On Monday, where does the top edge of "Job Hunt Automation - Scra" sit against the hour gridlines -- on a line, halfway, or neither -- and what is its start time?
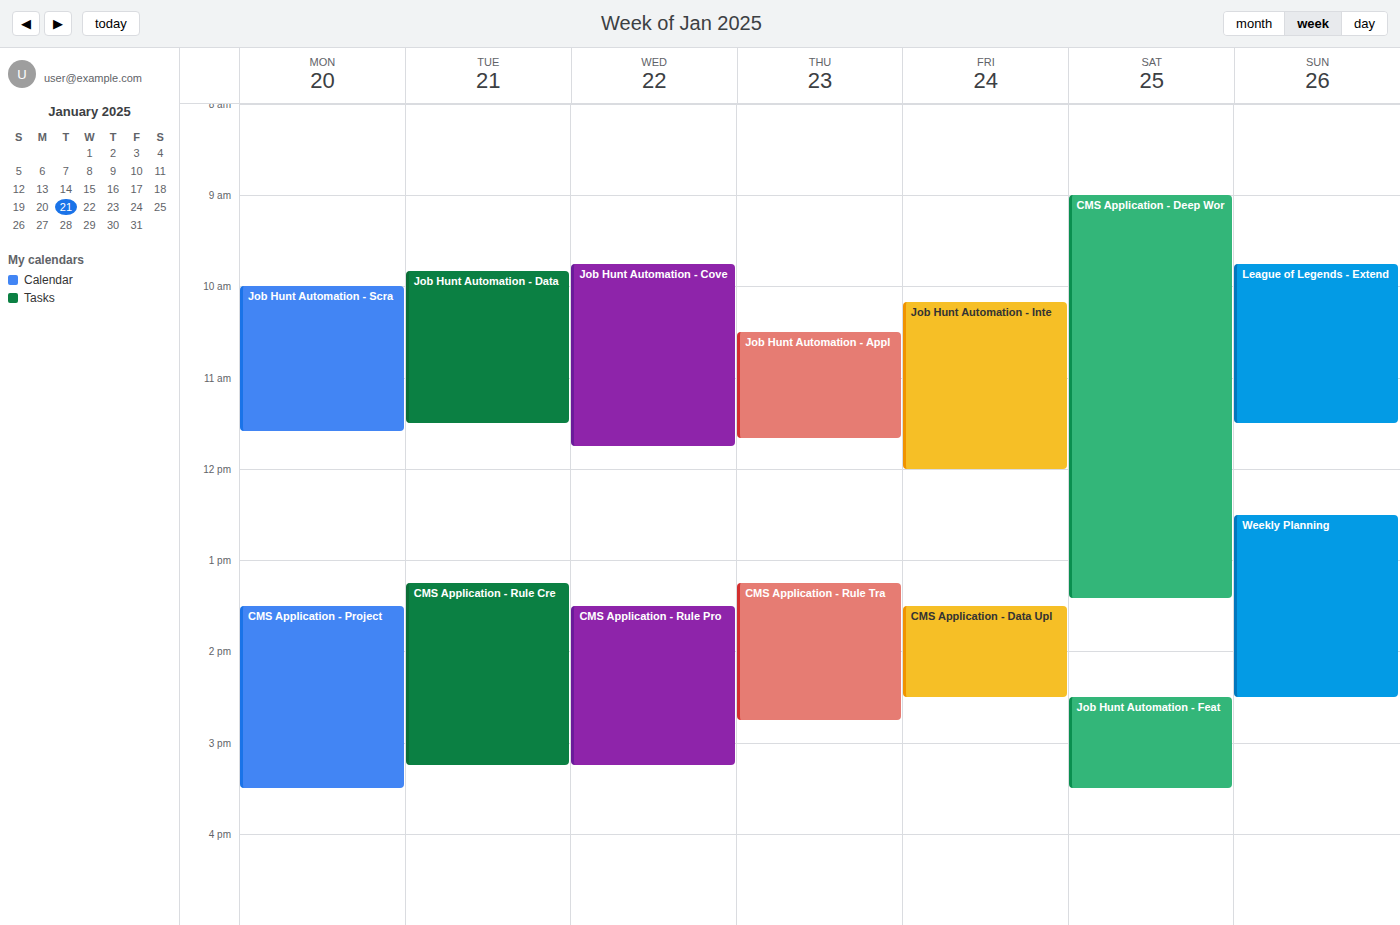
10:00 AM -- exactly on the 10 AM line.